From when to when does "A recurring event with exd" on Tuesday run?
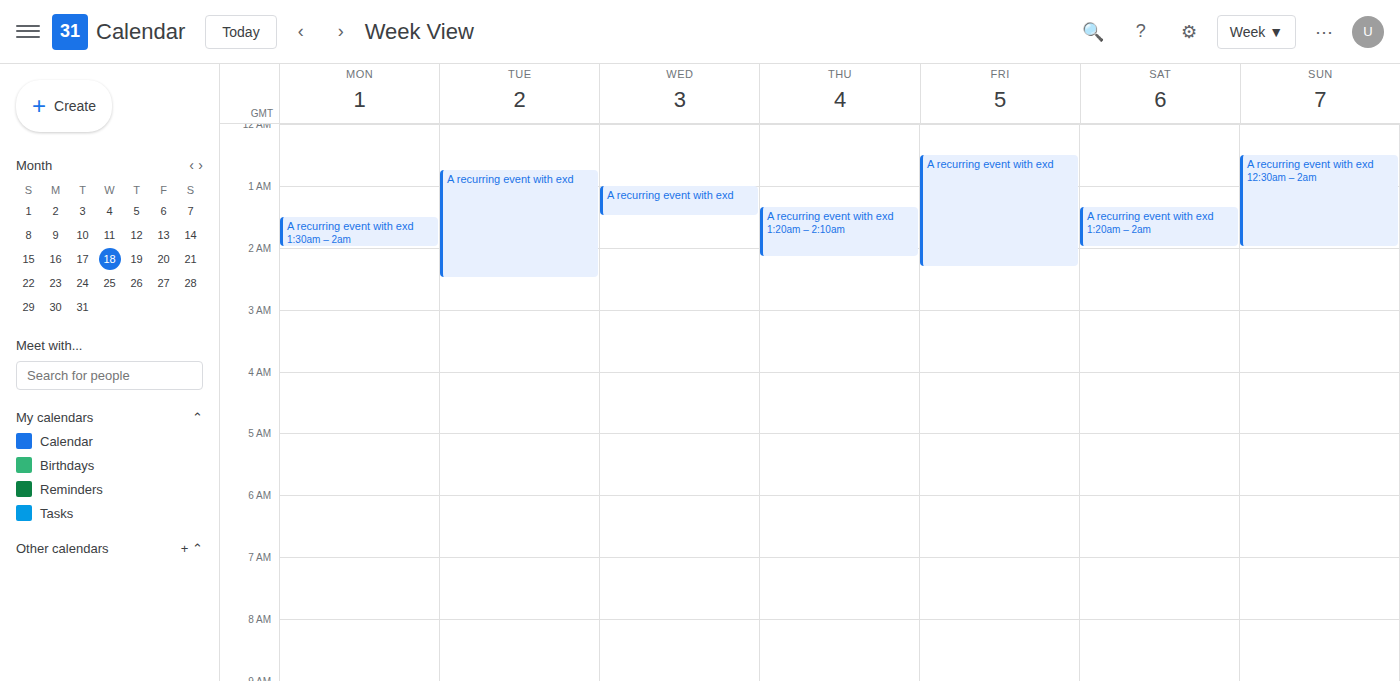
12:45 AM to 2:30 AM